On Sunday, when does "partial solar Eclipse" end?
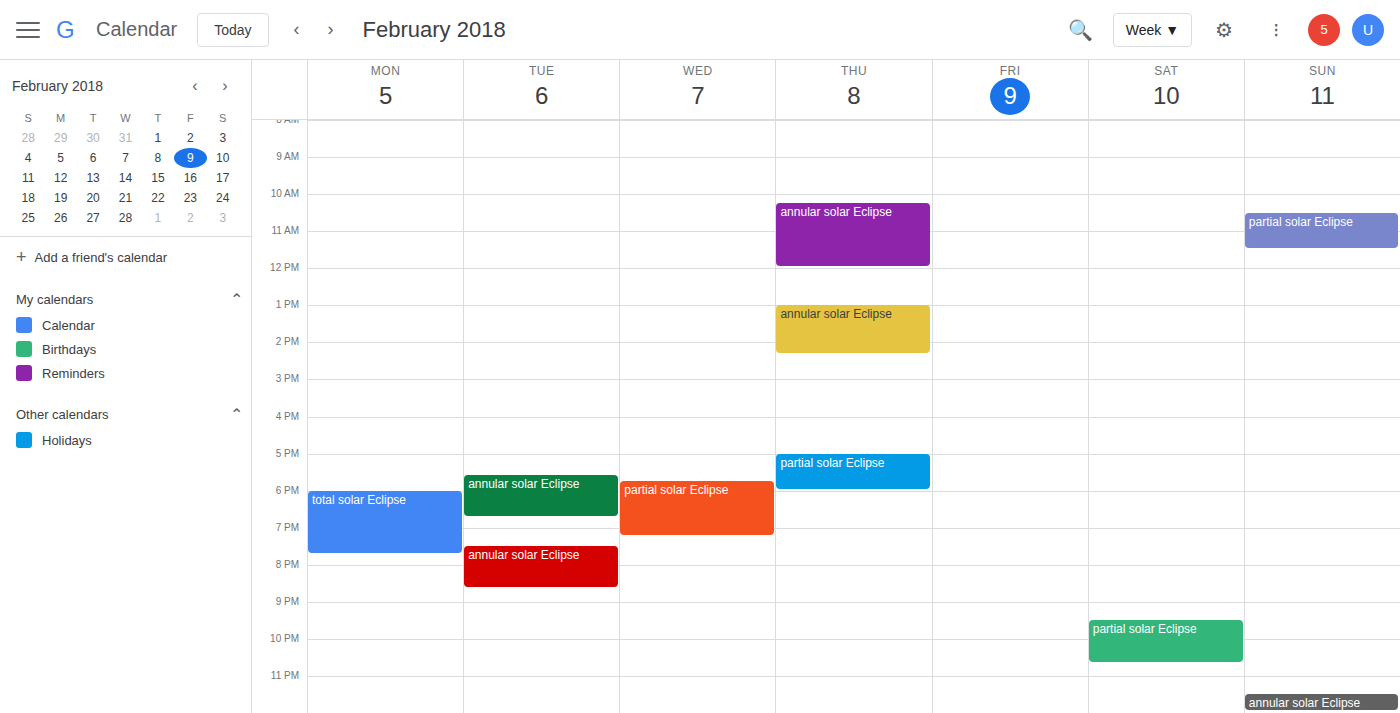
11:30 AM